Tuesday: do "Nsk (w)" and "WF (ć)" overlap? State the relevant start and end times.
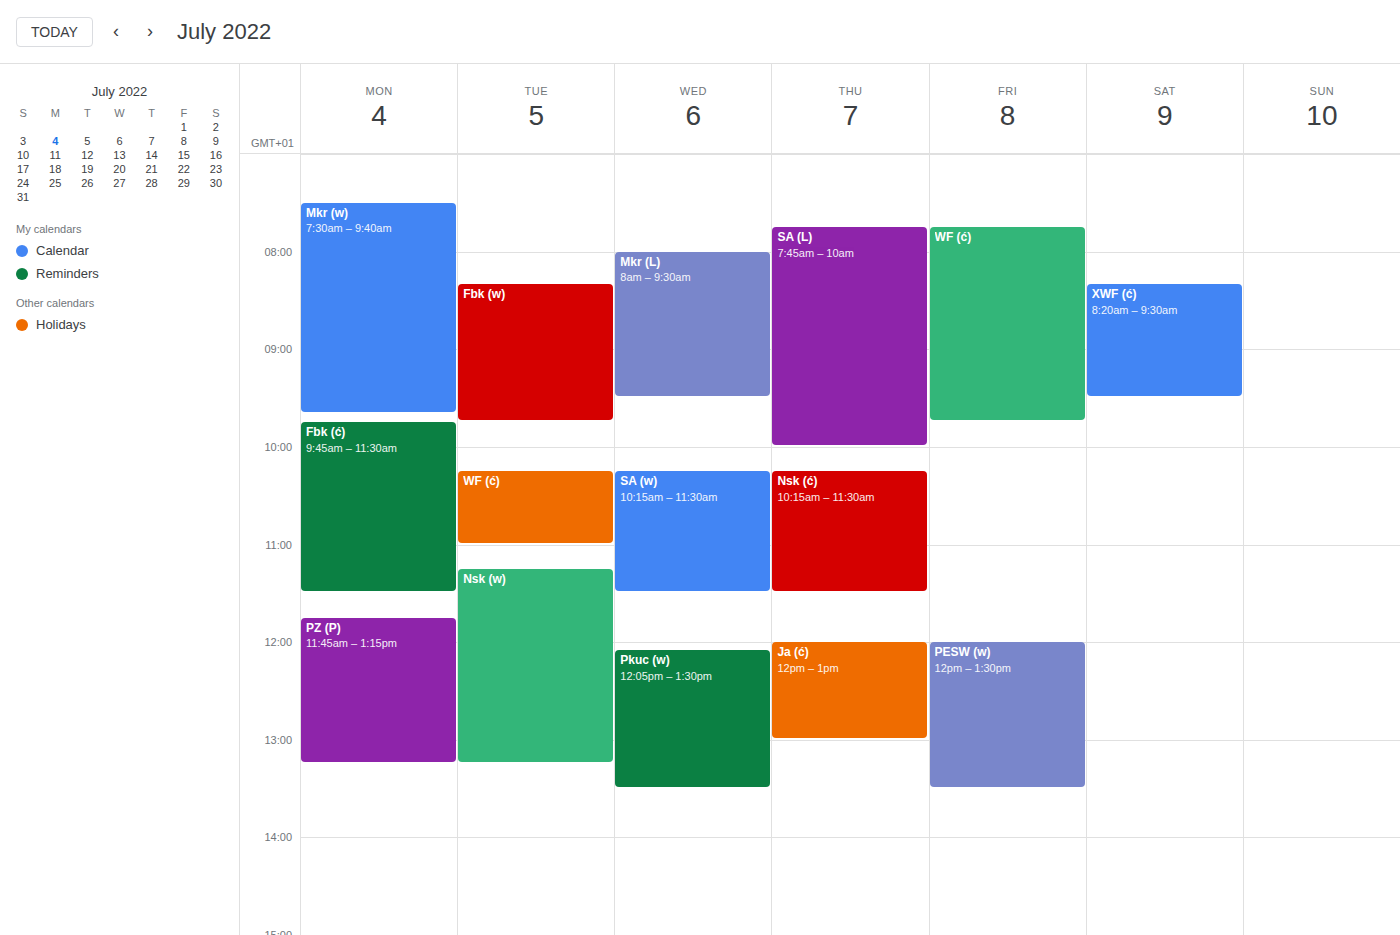
"WF (ć)" ends at 11:00 AM and "Nsk (w)" starts at 11:15 AM -- no overlap.